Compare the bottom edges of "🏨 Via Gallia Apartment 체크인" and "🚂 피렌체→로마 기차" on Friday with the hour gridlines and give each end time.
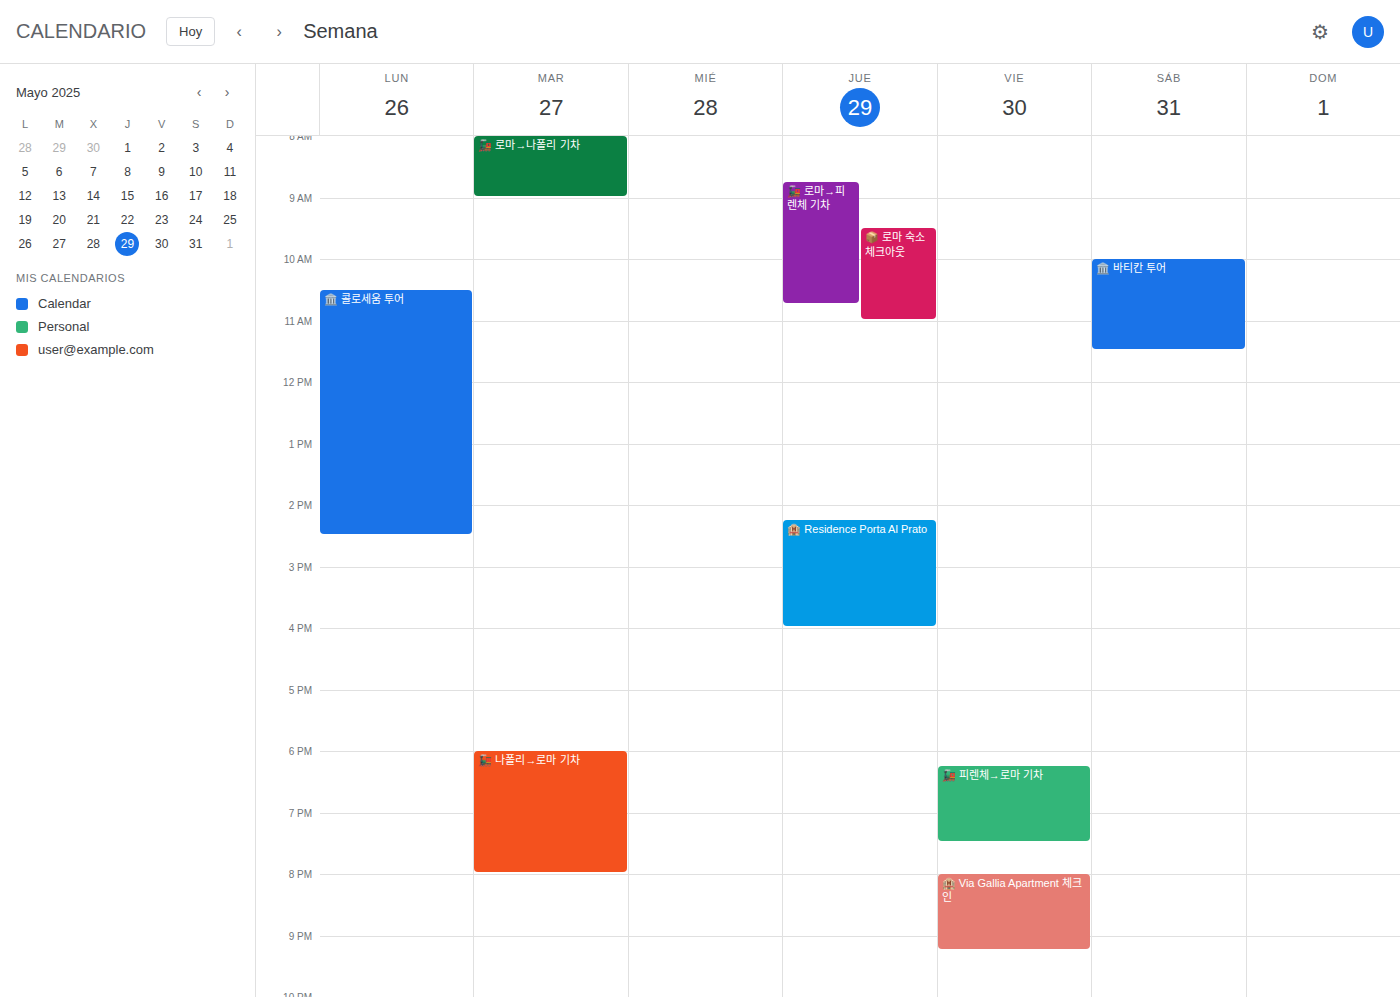
"🏨 Via Gallia Apartment 체크인": 9:15 PM, neither: a quarter of the way from the 9 PM line to the 10 PM line. "🚂 피렌체→로마 기차": 7:30 PM, halfway between the 7 PM and 8 PM lines.